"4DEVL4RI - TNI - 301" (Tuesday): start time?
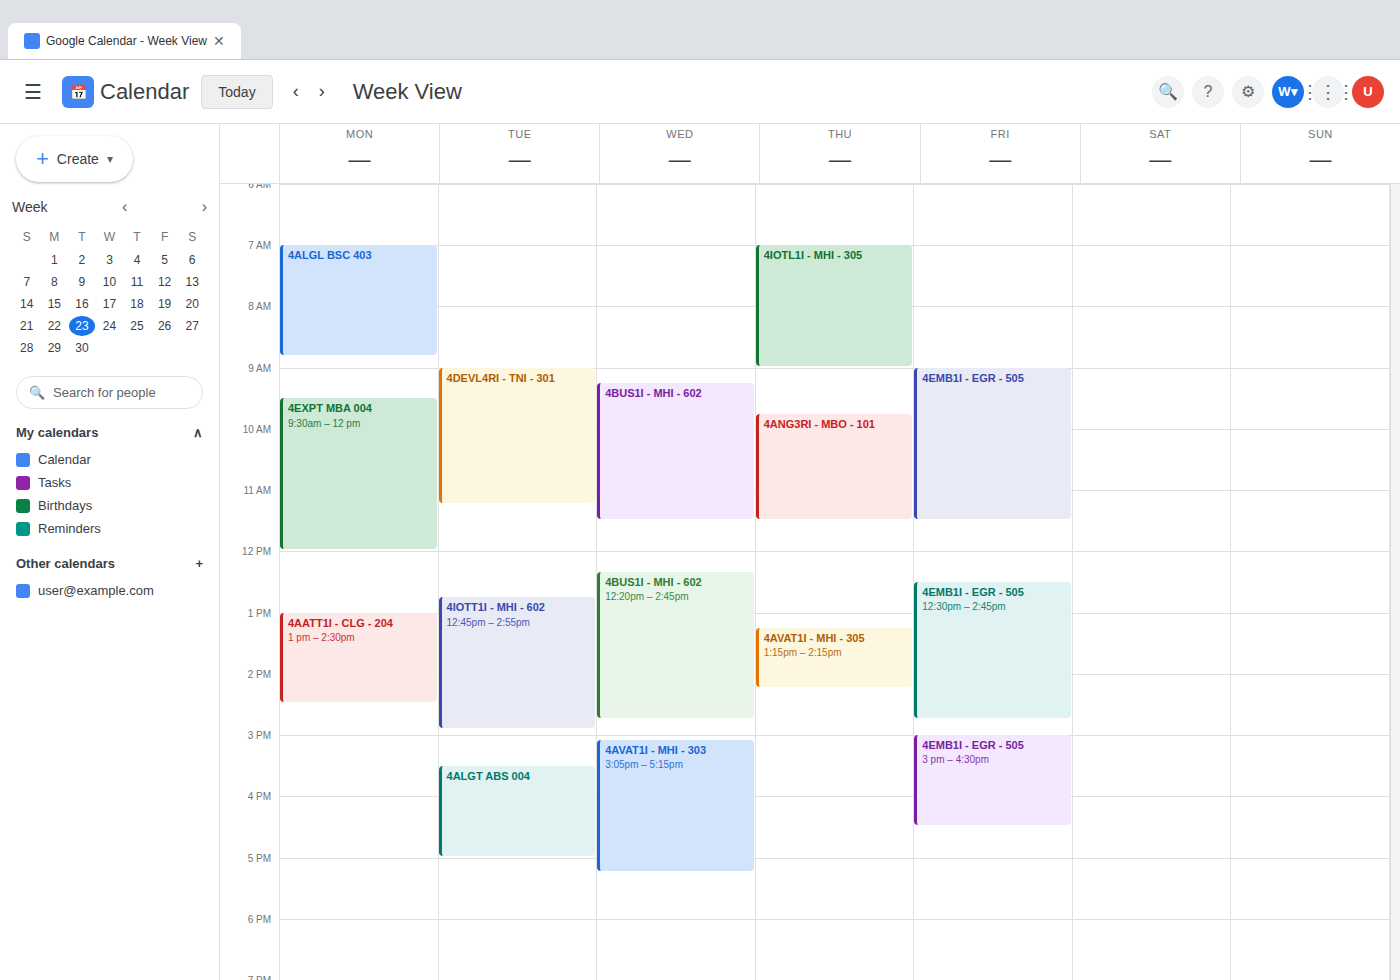
09:00